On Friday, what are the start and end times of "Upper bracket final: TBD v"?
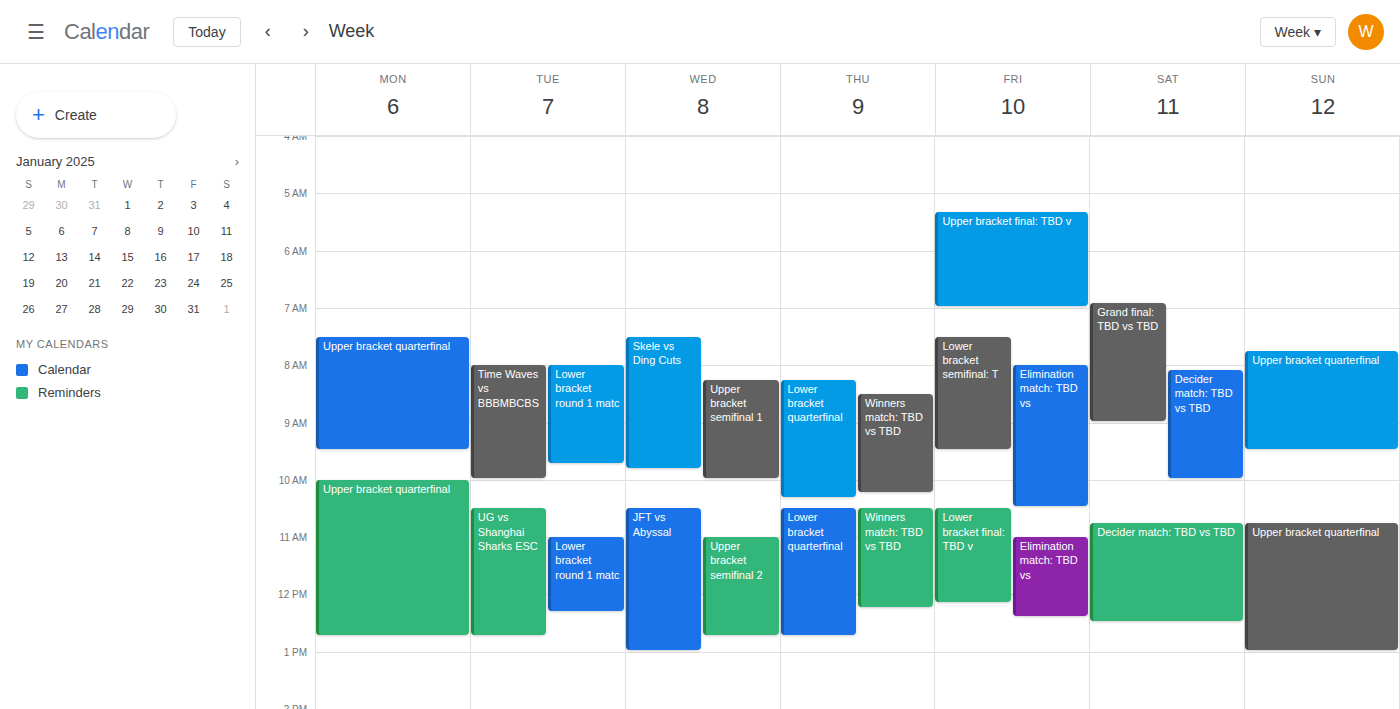
5:20 AM to 7:00 AM